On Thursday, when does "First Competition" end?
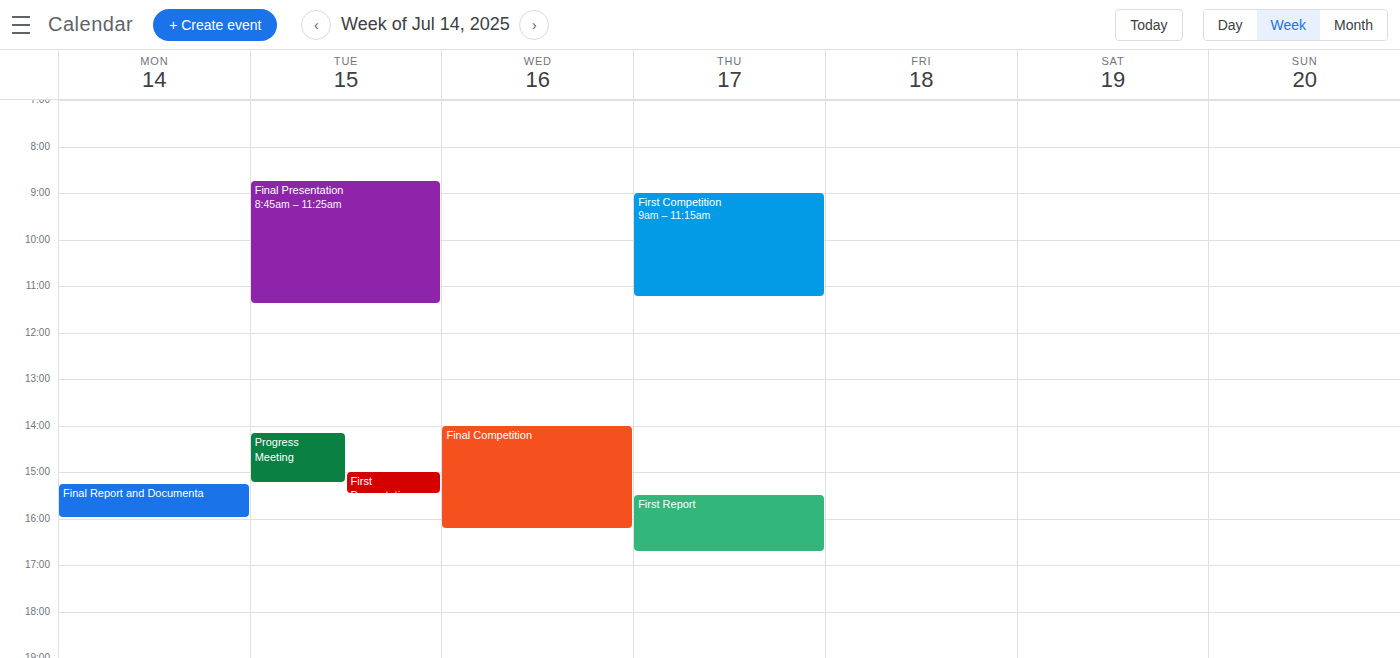
11:15 AM